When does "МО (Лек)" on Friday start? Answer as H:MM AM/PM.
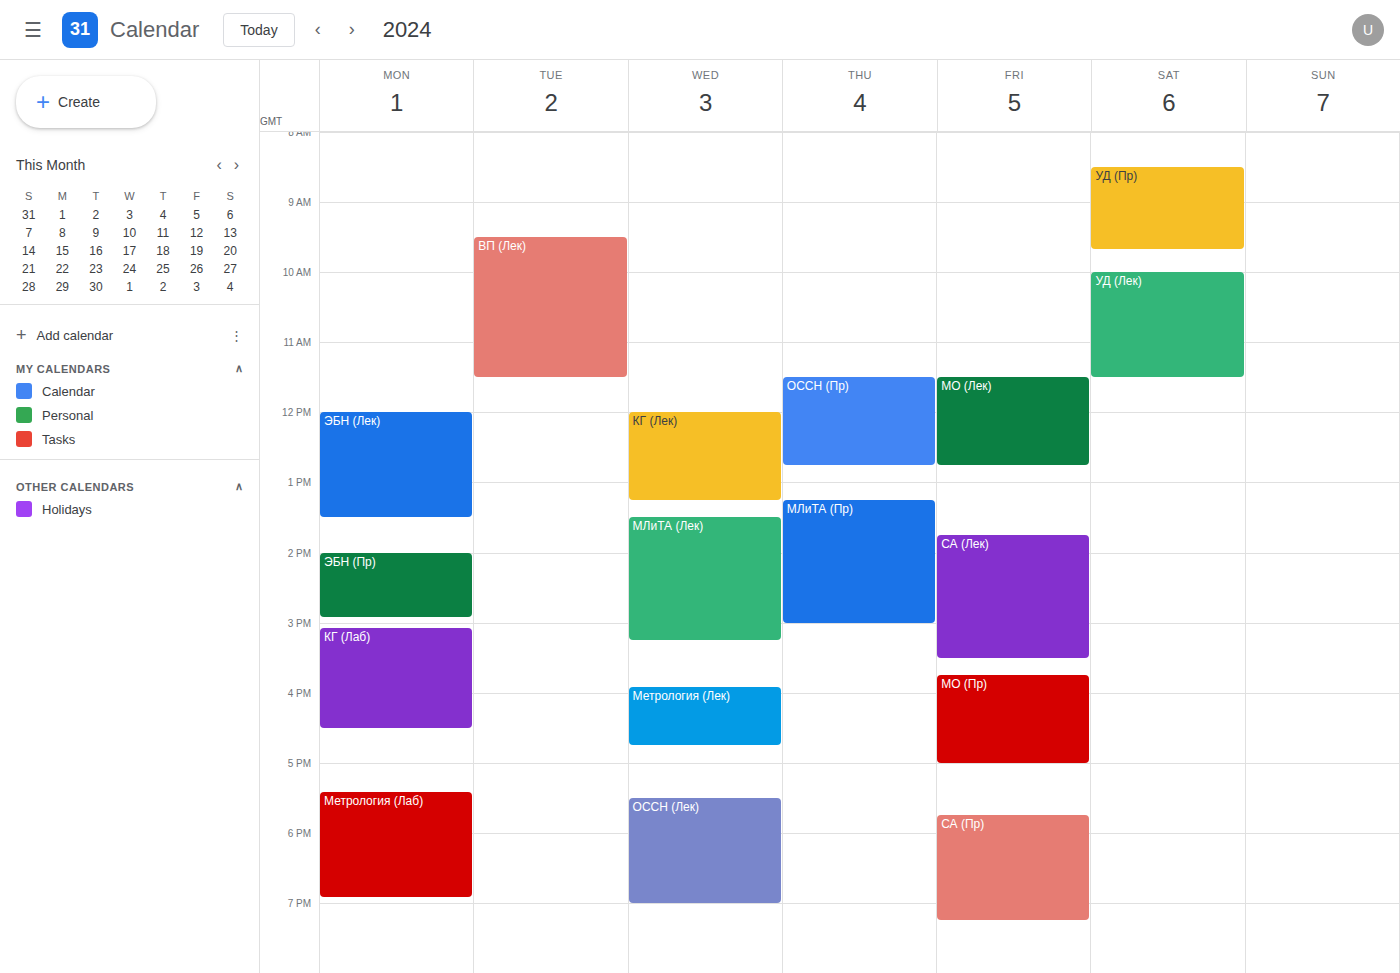
11:30 AM